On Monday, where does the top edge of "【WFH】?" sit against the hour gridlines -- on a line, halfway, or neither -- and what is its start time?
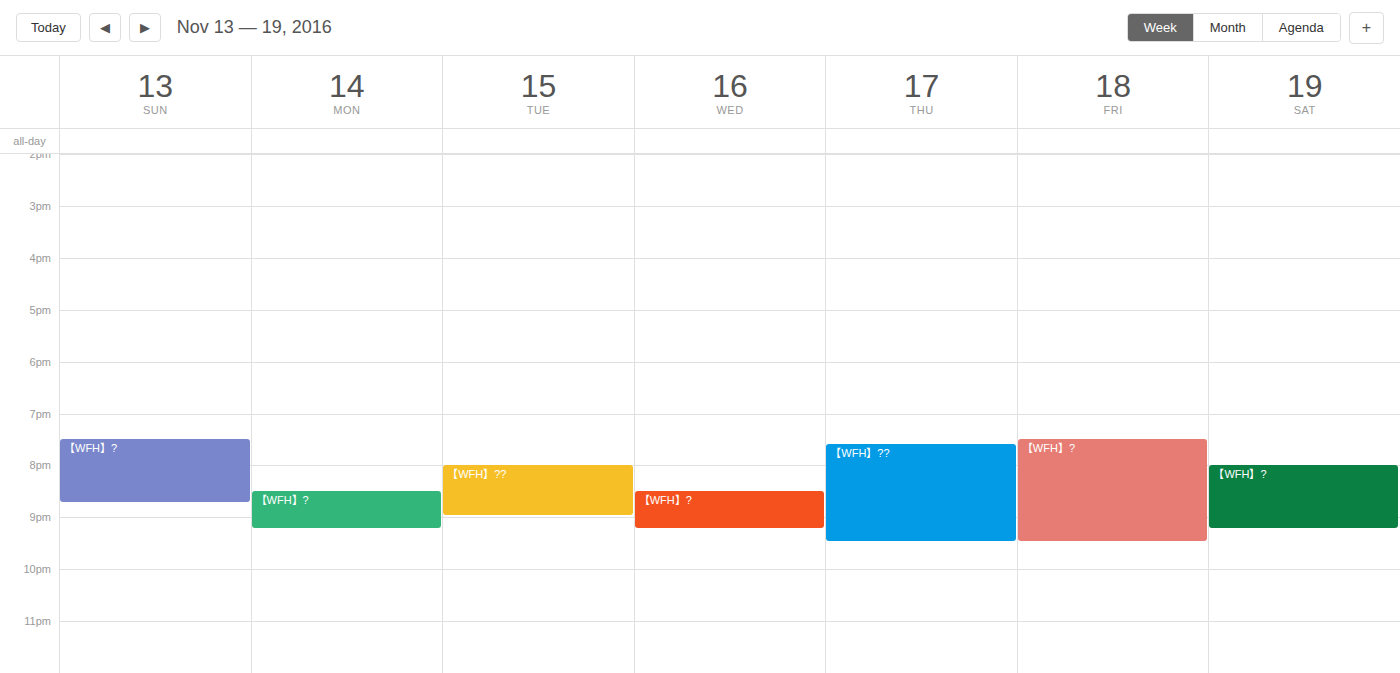
8:30 PM -- halfway between the 8 PM and 9 PM lines.